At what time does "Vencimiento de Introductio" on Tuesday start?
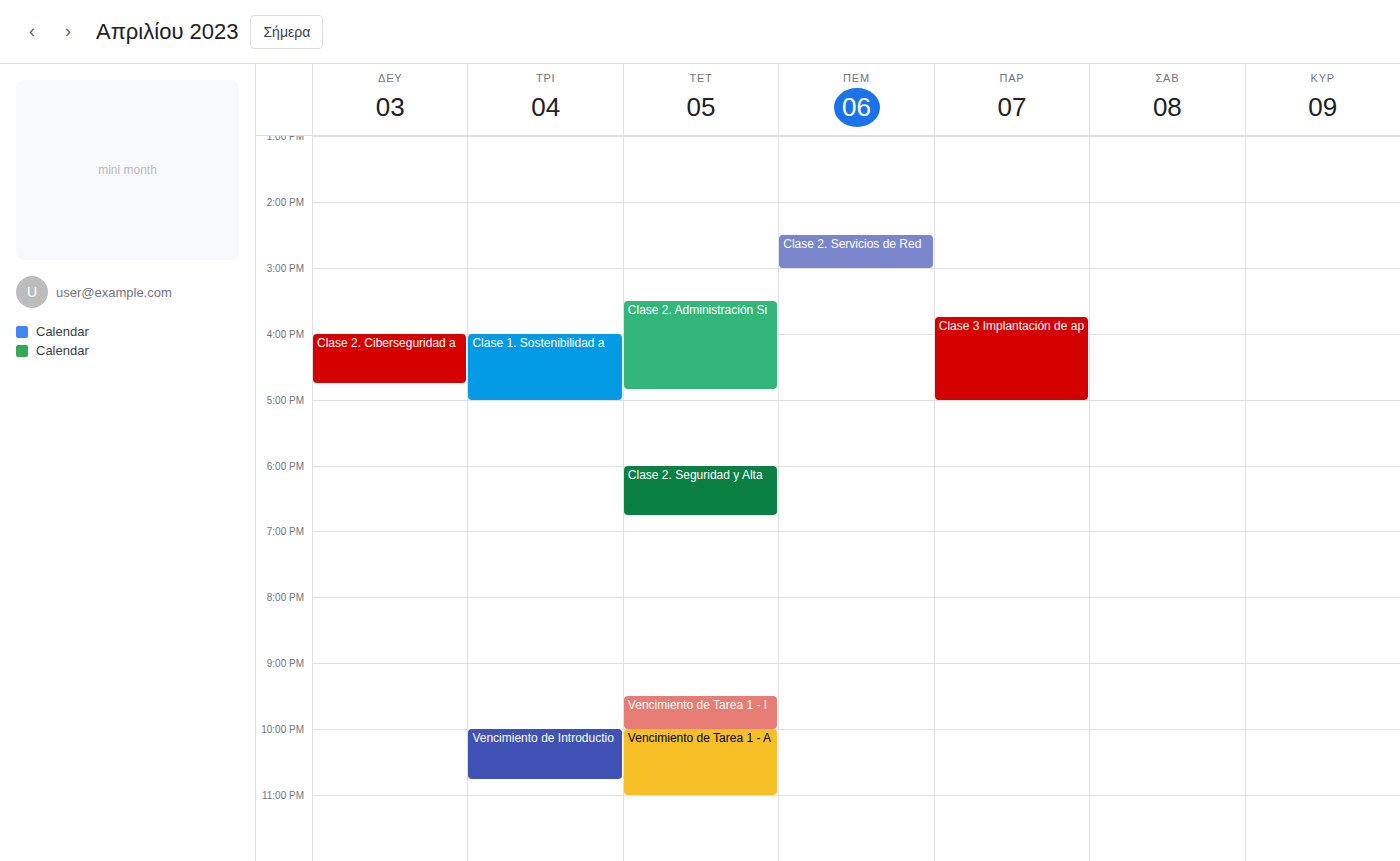
10:00 PM